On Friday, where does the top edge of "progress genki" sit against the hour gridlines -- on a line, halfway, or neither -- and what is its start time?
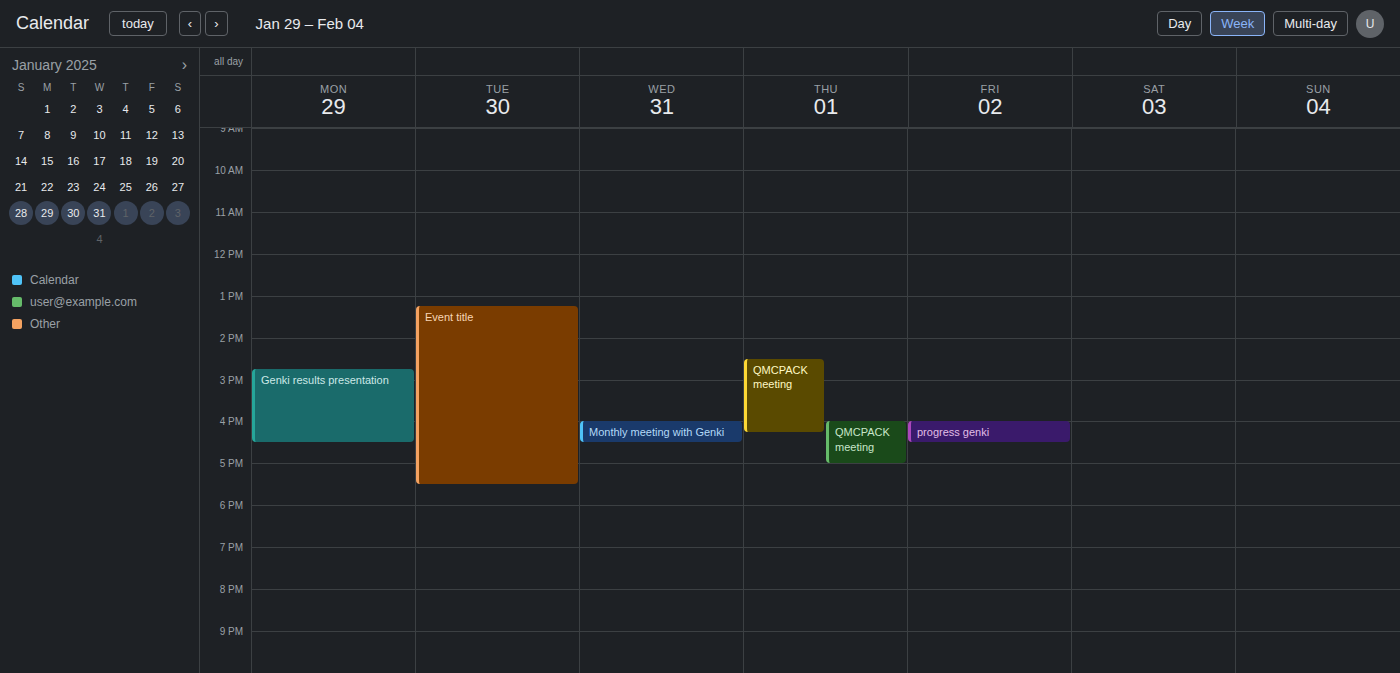
4:00 PM -- exactly on the 4 PM line.